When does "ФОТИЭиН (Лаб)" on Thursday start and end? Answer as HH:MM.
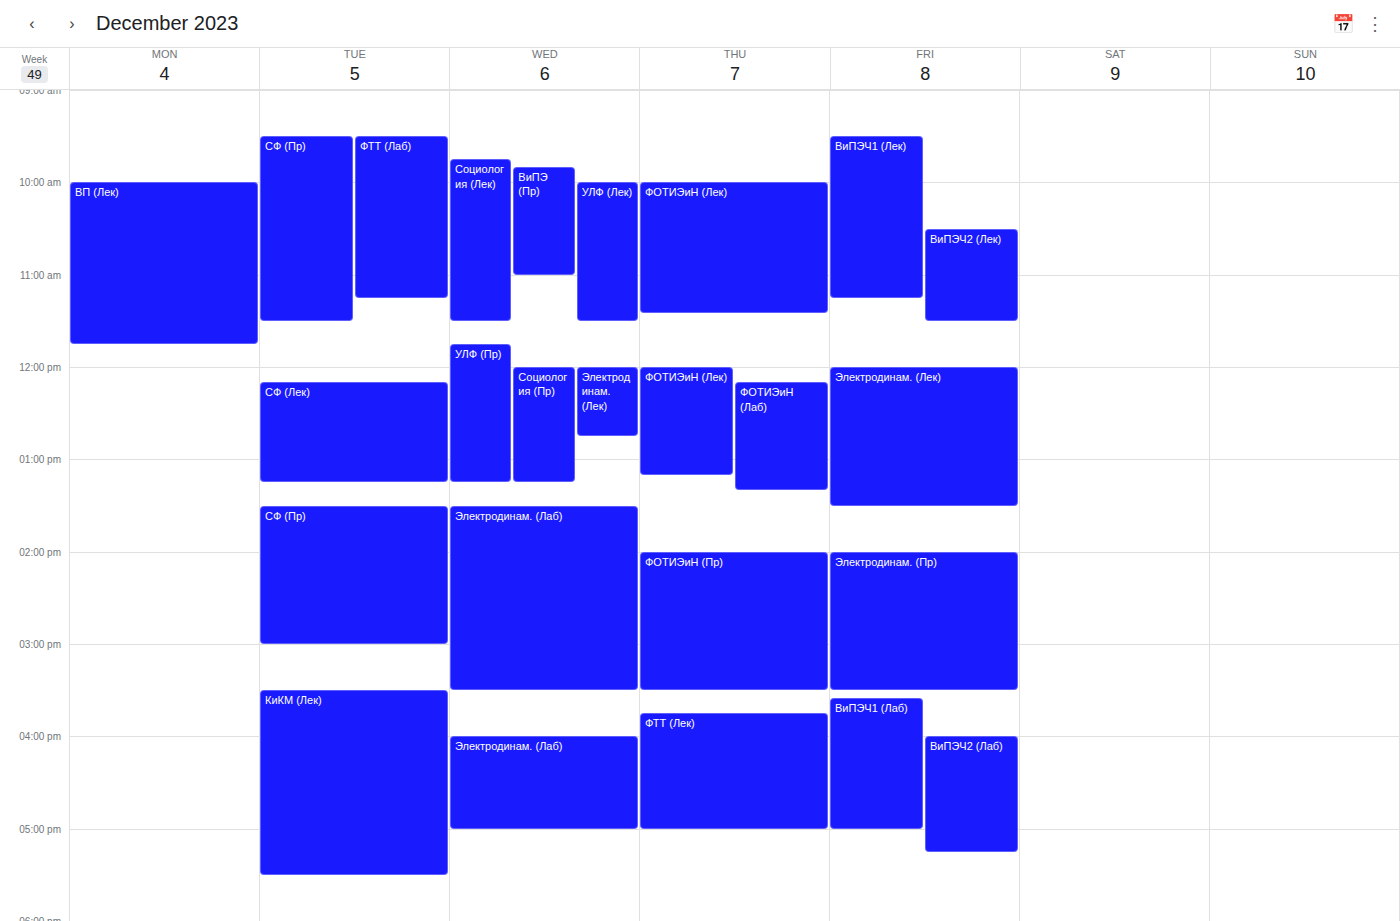
12:10 to 13:20